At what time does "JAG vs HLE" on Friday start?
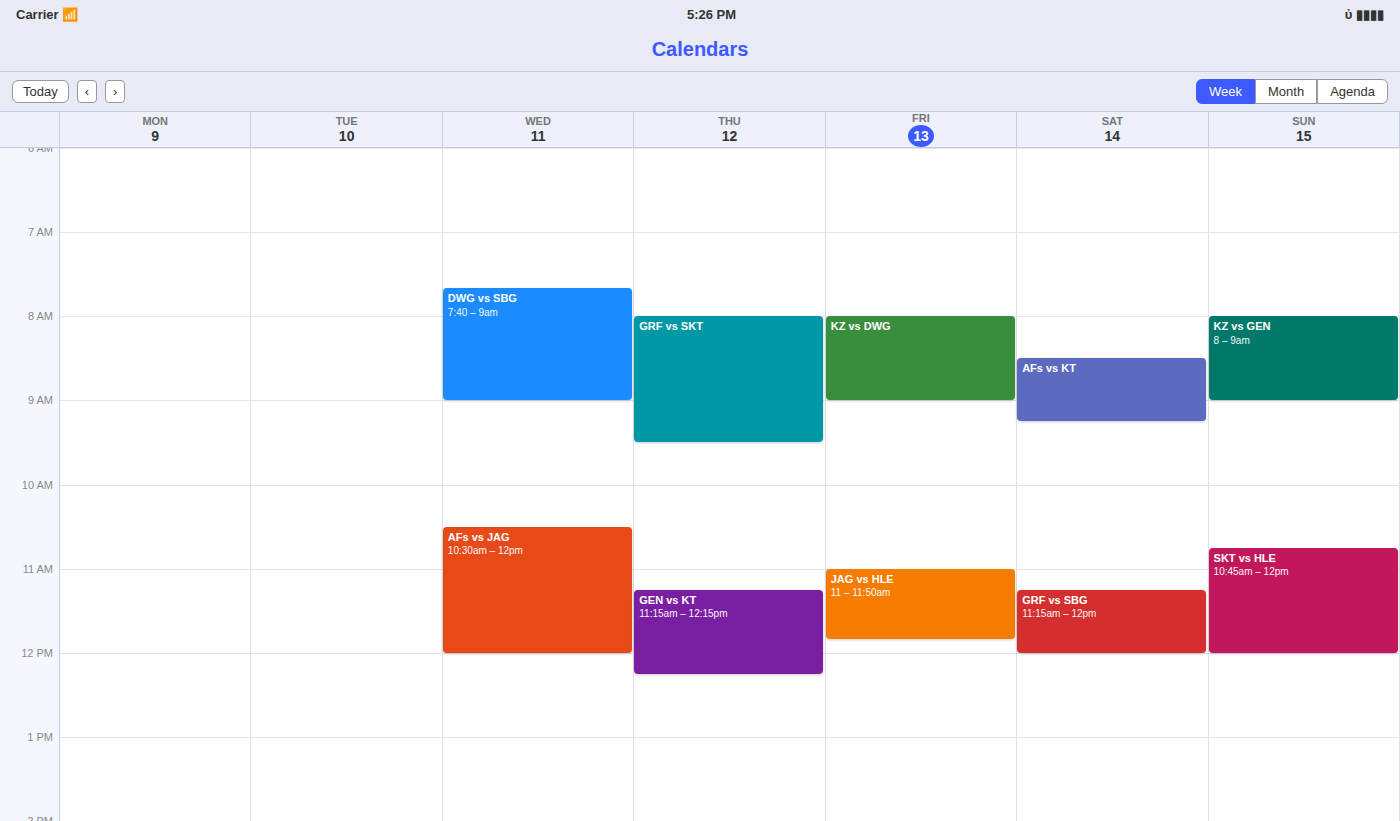
11:00